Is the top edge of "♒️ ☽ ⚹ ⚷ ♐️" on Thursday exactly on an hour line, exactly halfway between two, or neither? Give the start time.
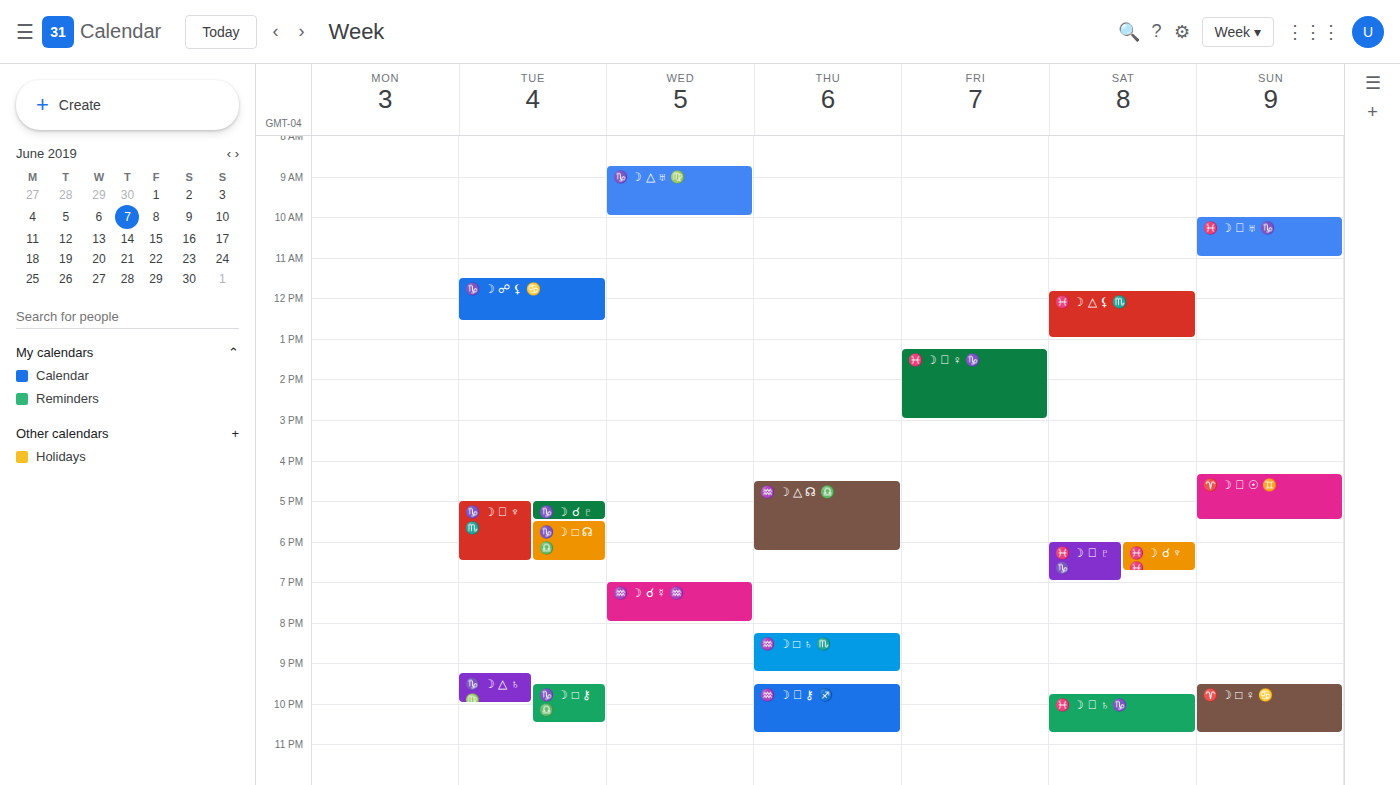
9:30 PM -- halfway between the 9 PM and 10 PM lines.